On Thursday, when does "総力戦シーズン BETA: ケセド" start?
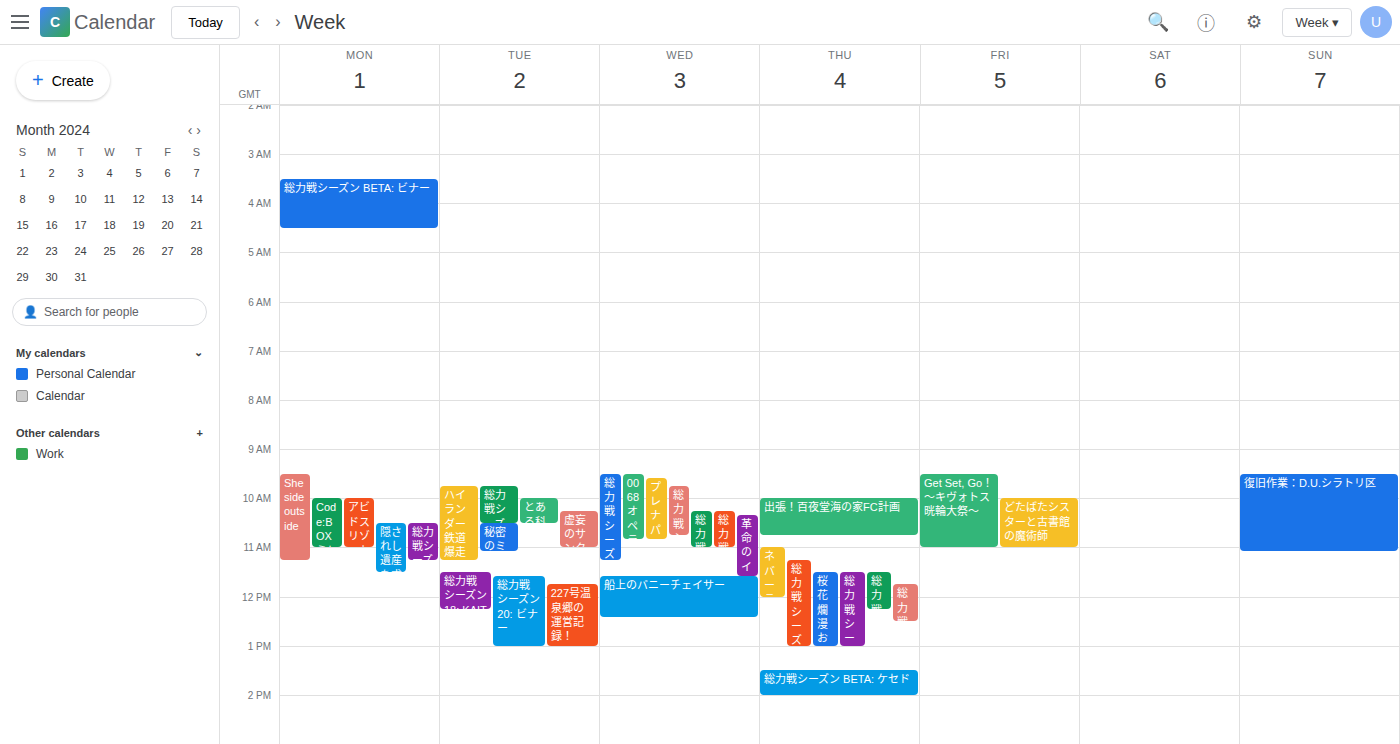
1:30 PM